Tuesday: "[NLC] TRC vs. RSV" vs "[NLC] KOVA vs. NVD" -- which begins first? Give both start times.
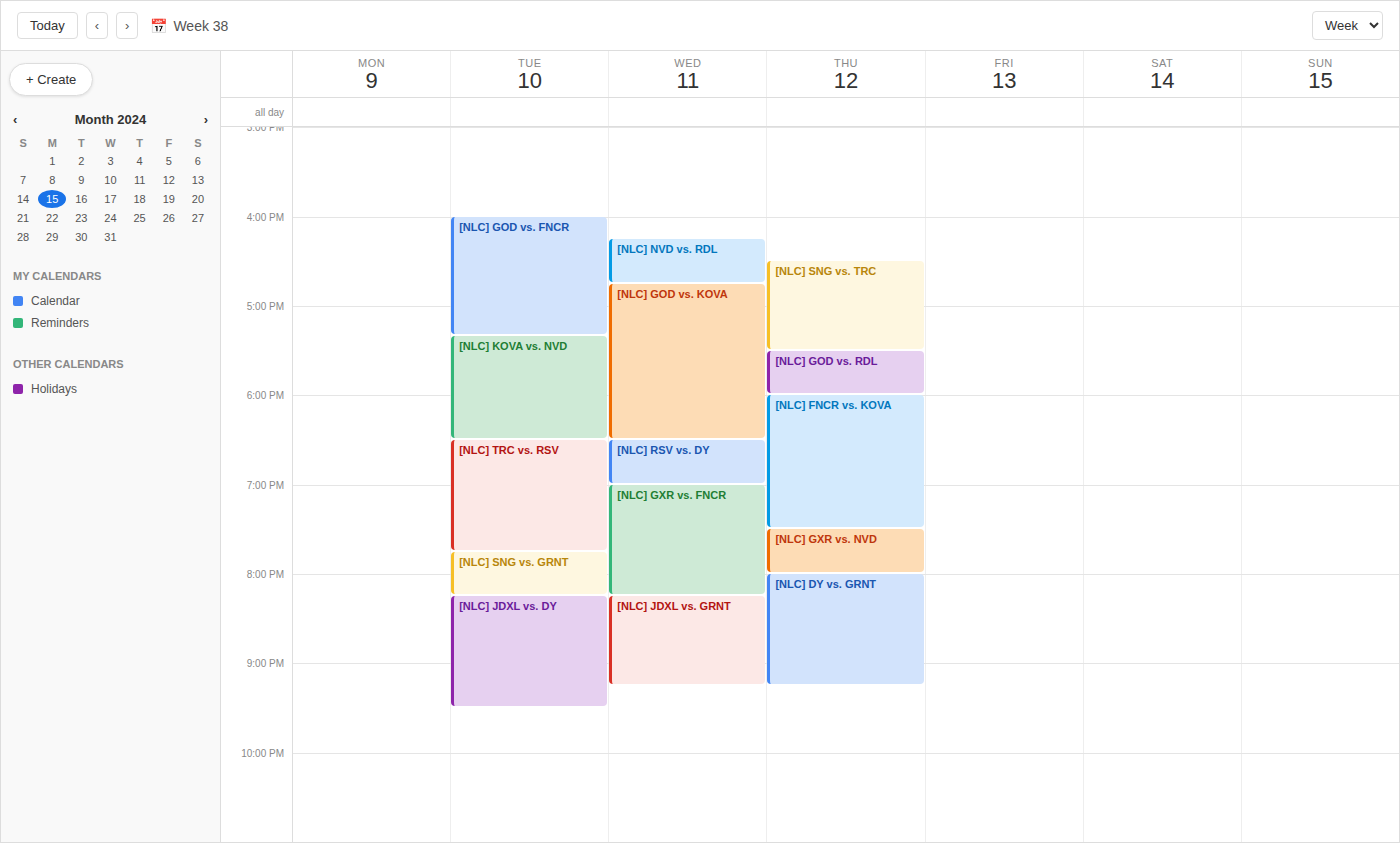
"[NLC] KOVA vs. NVD" 5:20 PM; "[NLC] TRC vs. RSV" 6:30 PM.